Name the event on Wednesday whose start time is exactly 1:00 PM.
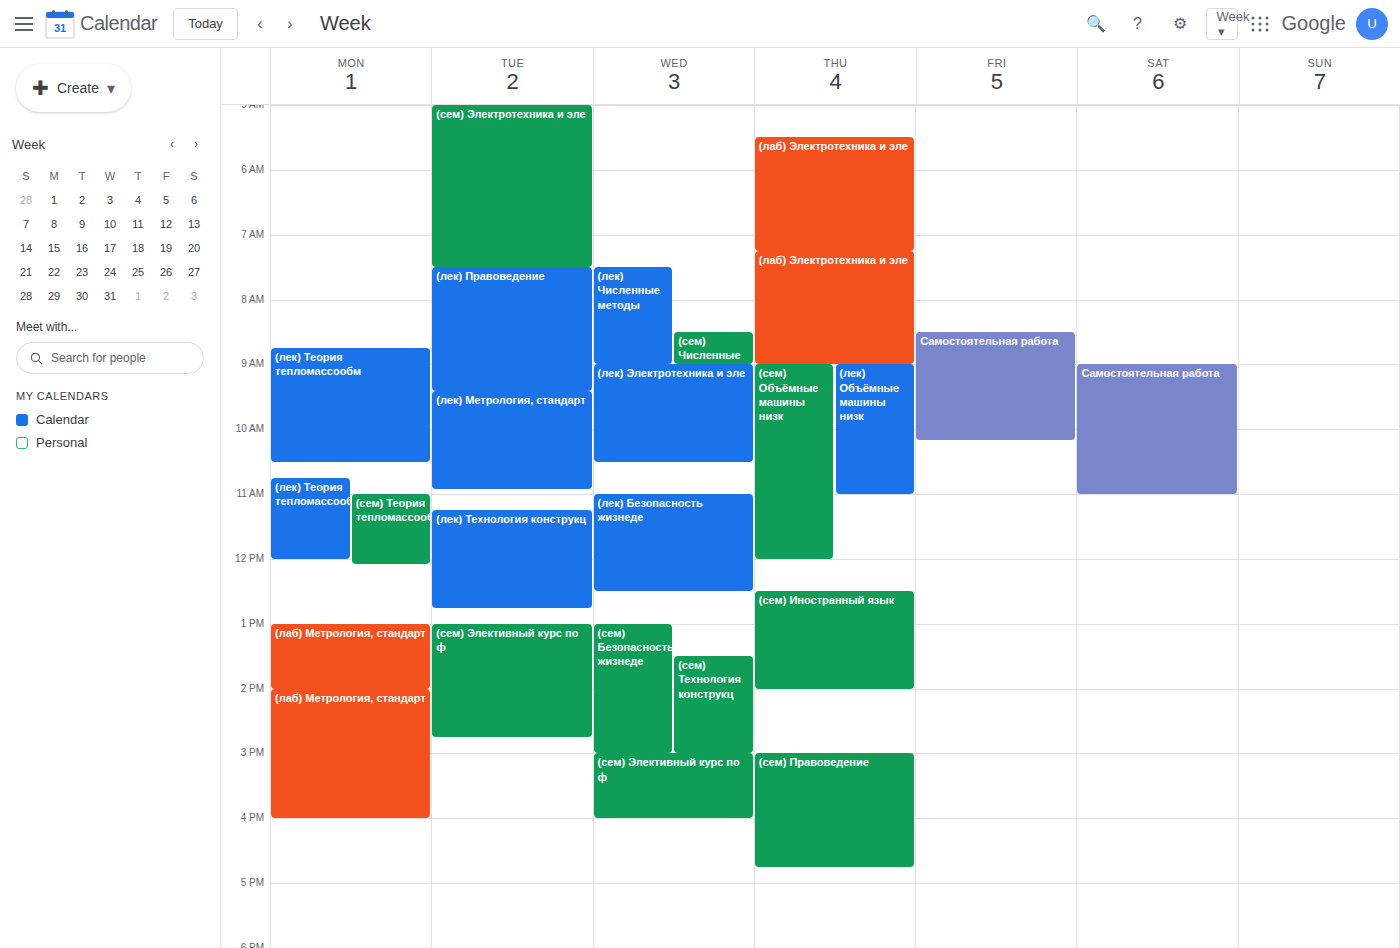
"(сем) Безопасность жизнеде"